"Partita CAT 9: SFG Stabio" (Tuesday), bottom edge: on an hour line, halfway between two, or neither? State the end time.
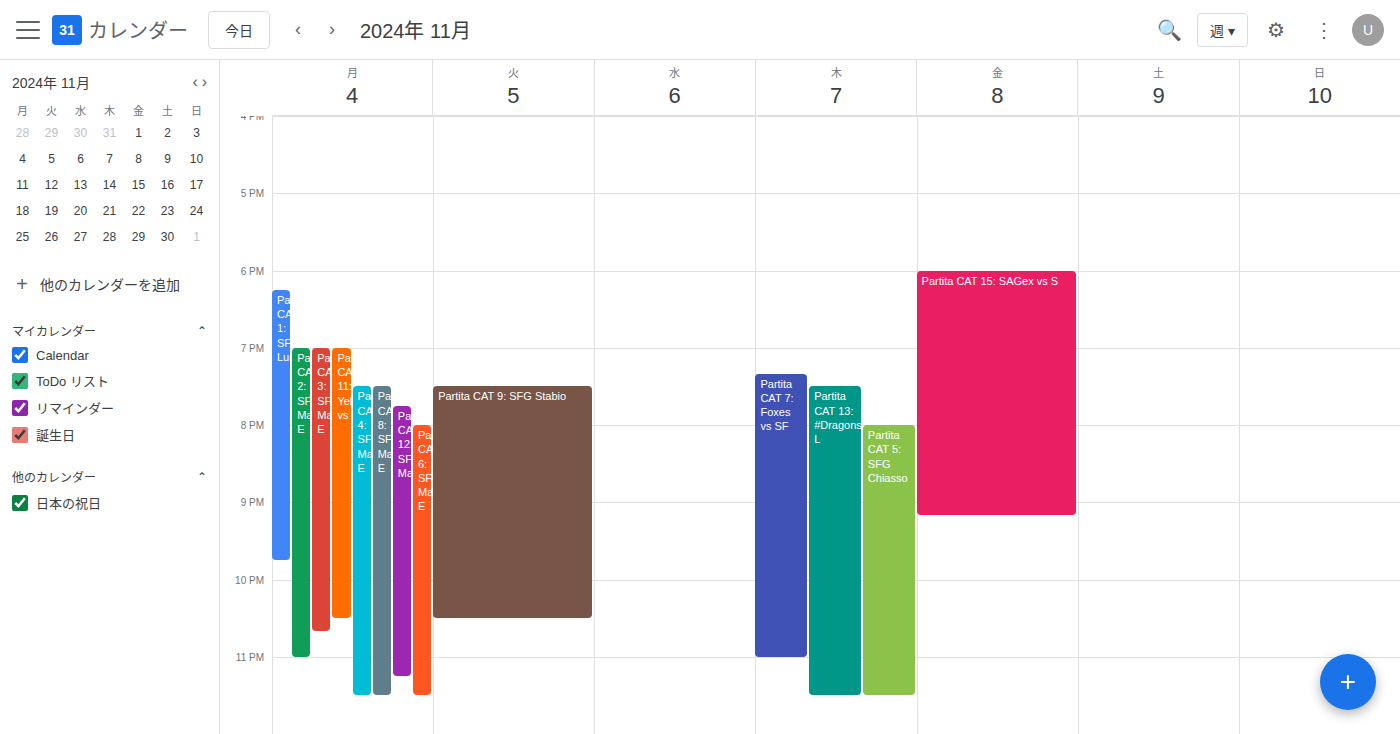
10:30 PM -- halfway between the 10 PM and 11 PM lines.